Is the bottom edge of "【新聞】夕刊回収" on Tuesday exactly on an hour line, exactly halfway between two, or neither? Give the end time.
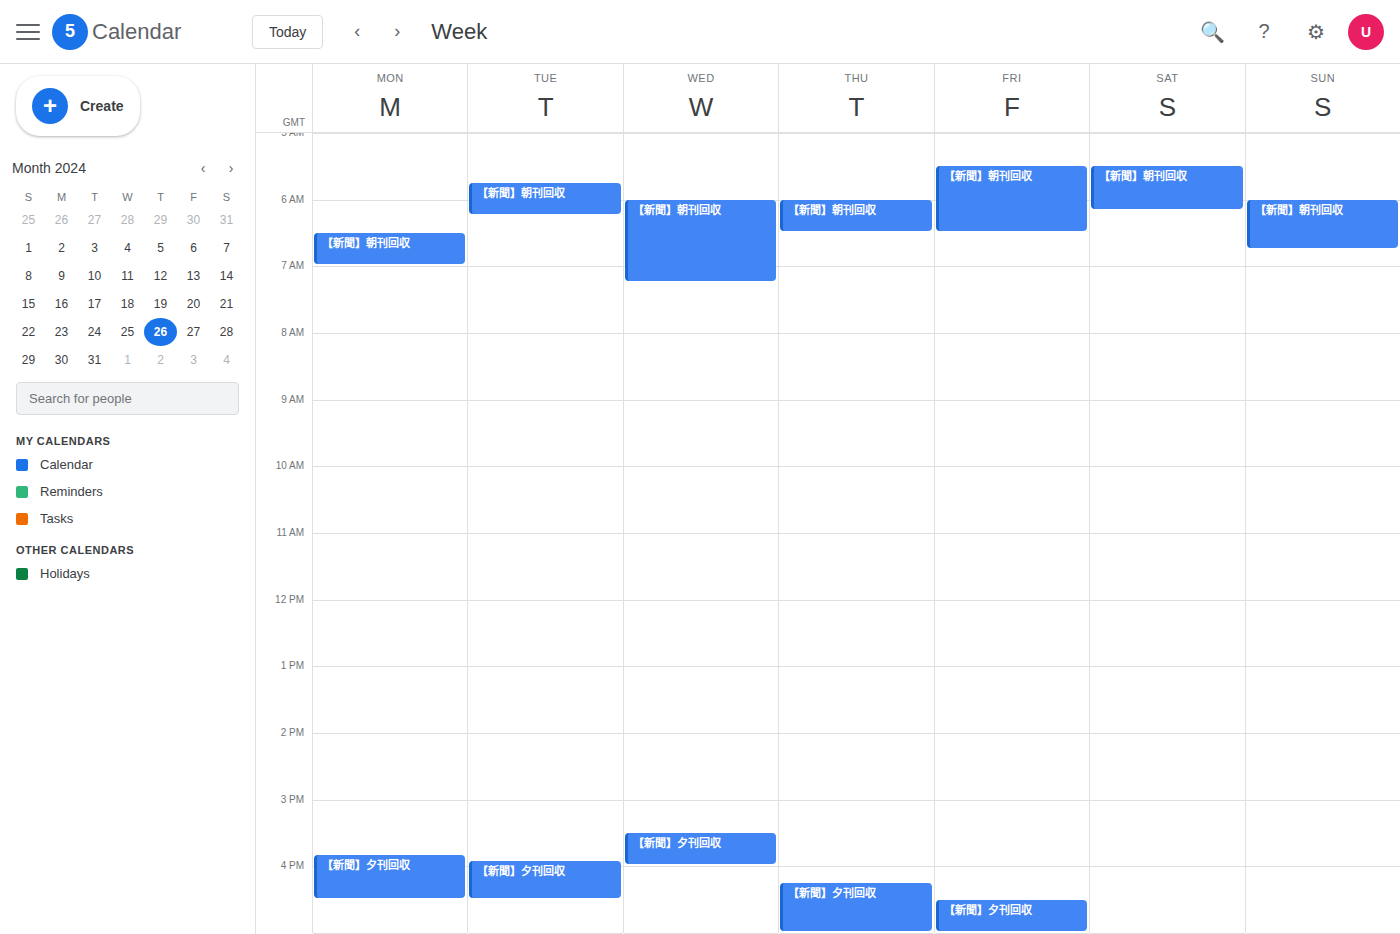
4:30 PM -- halfway between the 4 PM and 5 PM lines.